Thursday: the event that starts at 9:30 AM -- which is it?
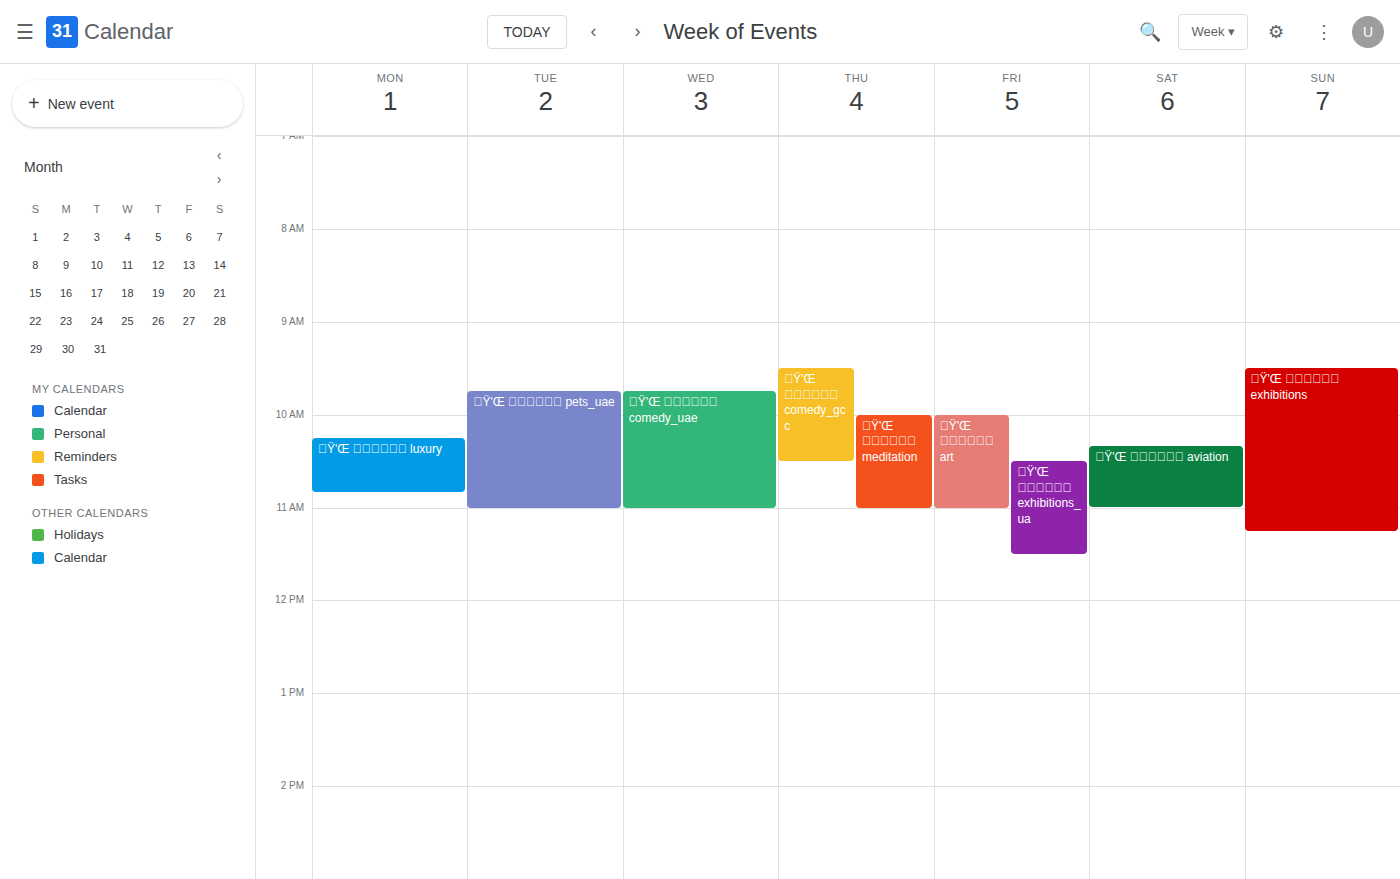
"๐Ÿ'Œ ุญุฏุซ comedy_gcc"